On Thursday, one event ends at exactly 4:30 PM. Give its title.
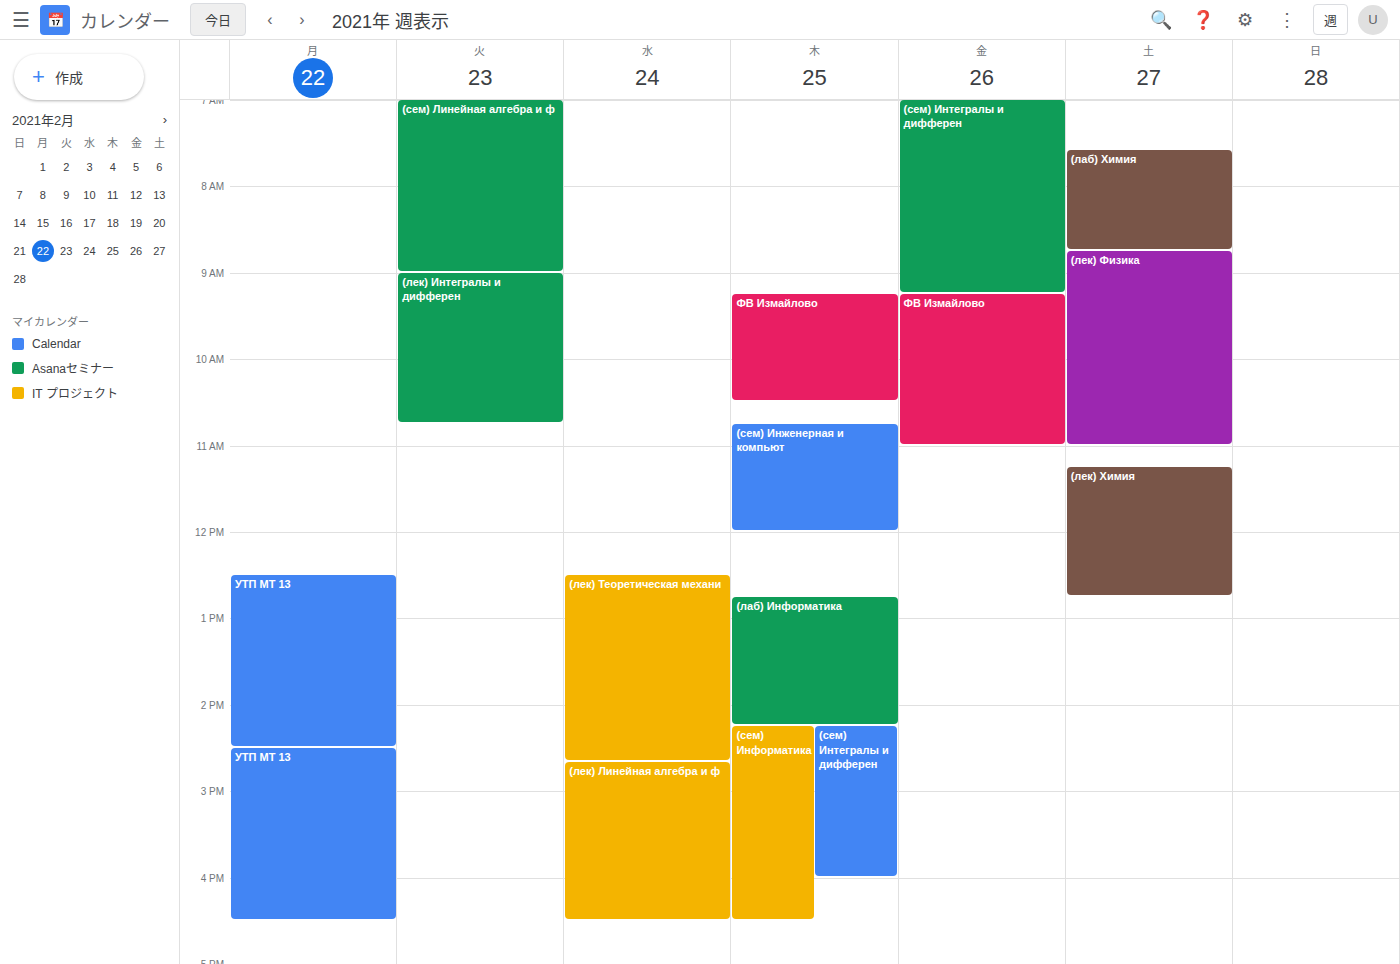
"(сем) Информатика"